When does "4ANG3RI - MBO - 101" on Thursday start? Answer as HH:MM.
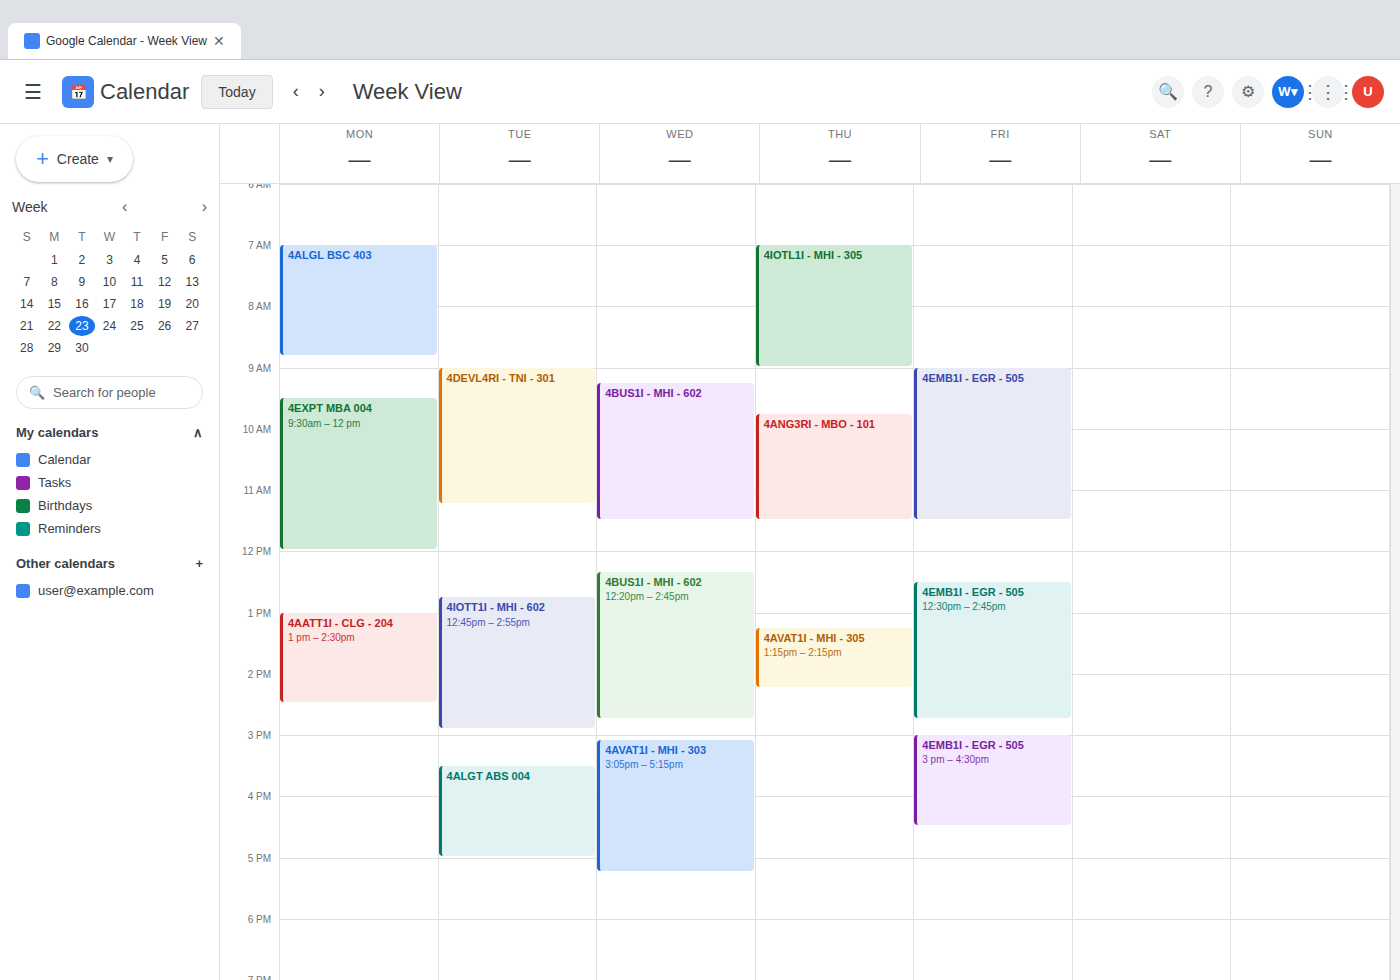
09:45